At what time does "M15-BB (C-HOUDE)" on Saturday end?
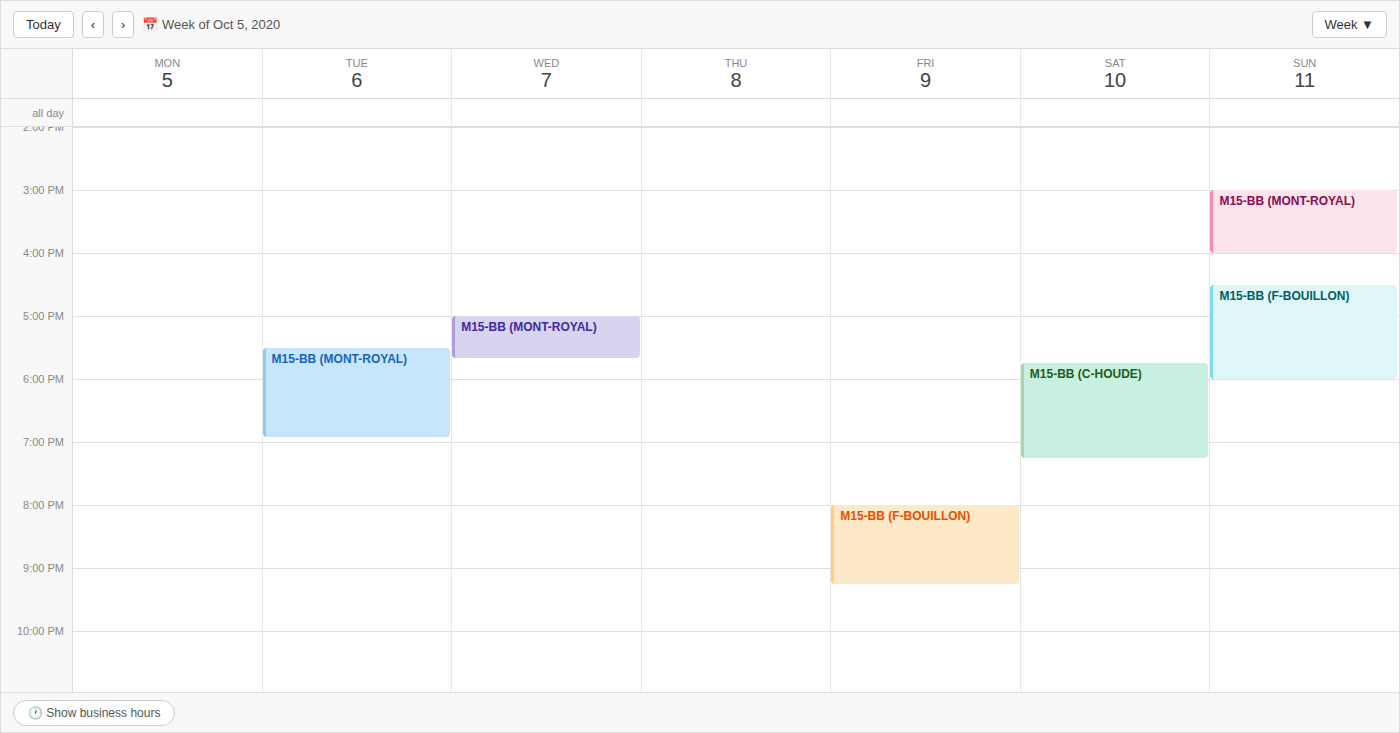
19:15